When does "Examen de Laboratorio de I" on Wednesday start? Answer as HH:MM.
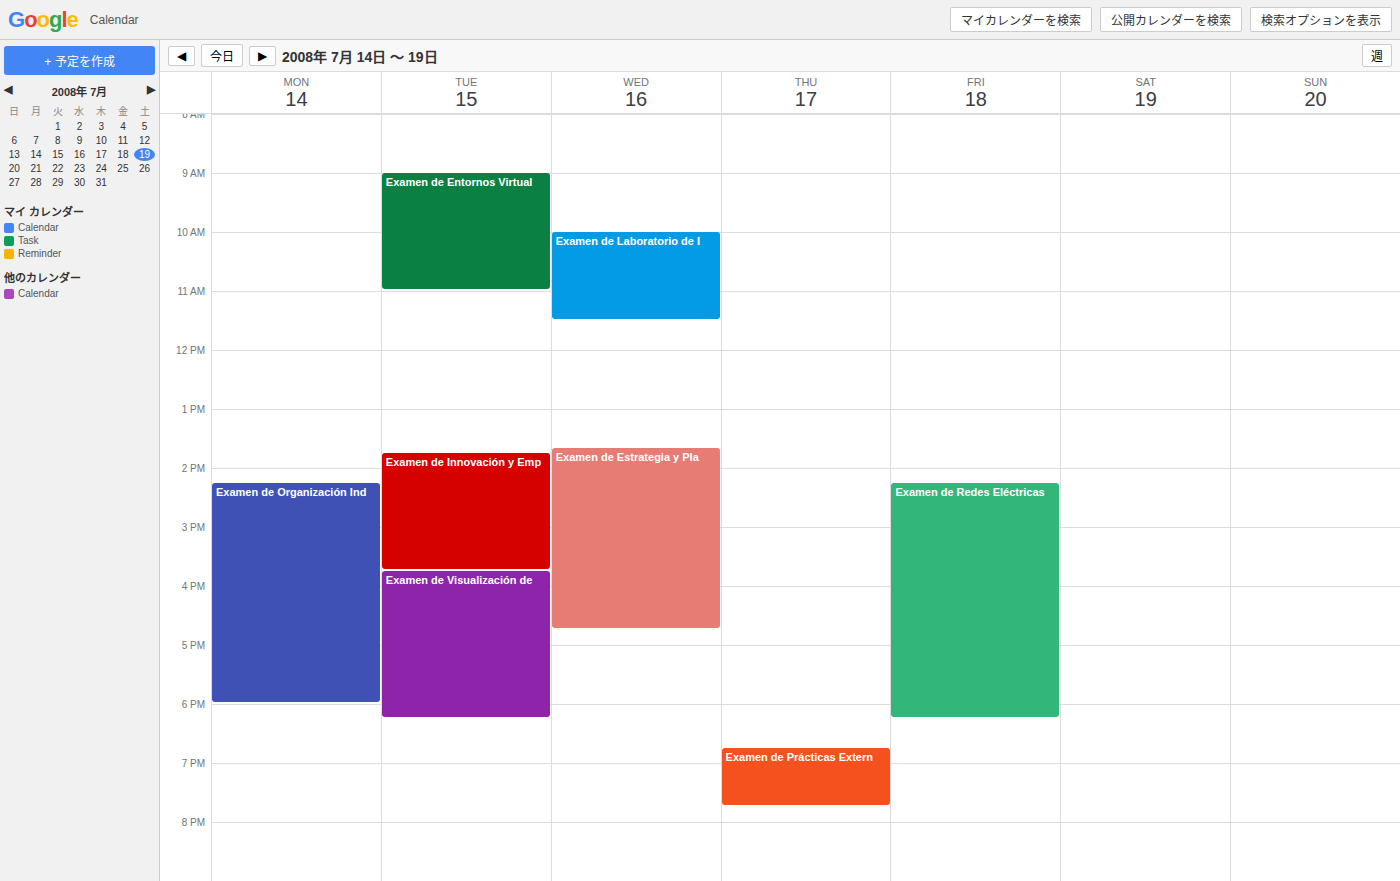
10:00